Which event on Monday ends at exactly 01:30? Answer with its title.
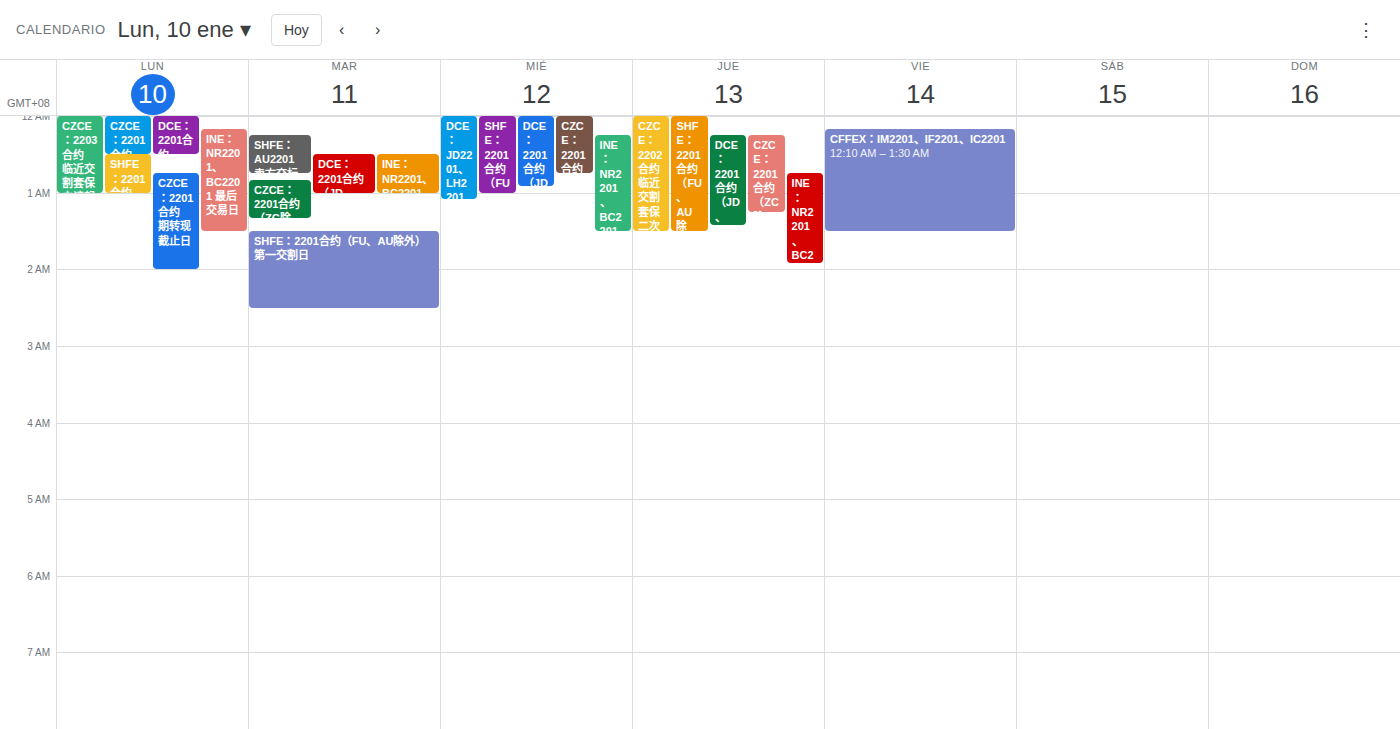
"INE：NR2201、BC2201 最后交易日"